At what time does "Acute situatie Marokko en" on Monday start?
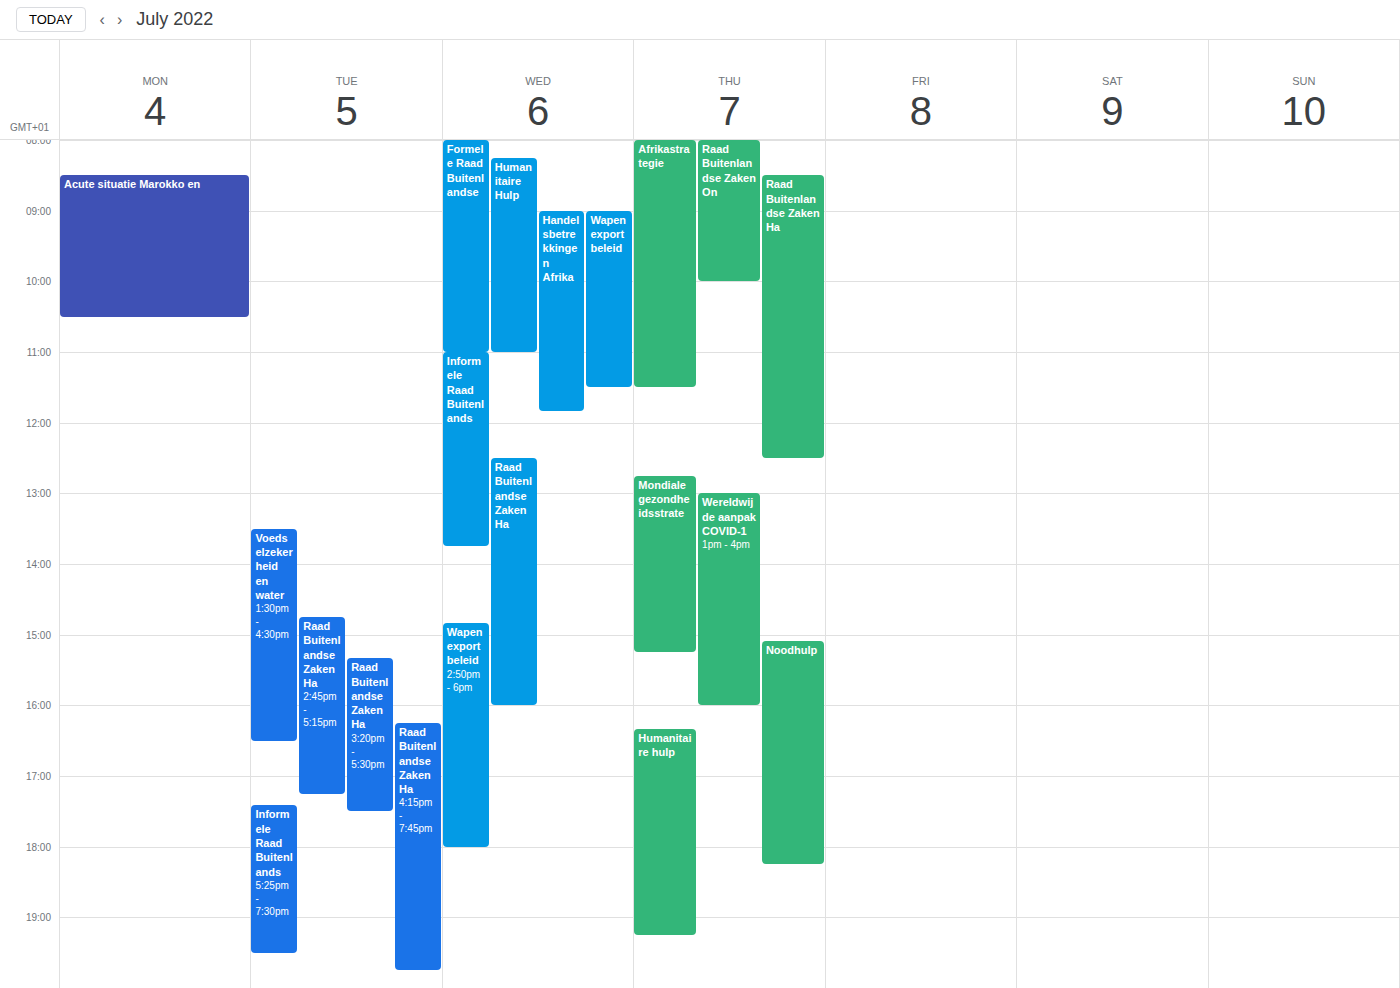
8:30 AM